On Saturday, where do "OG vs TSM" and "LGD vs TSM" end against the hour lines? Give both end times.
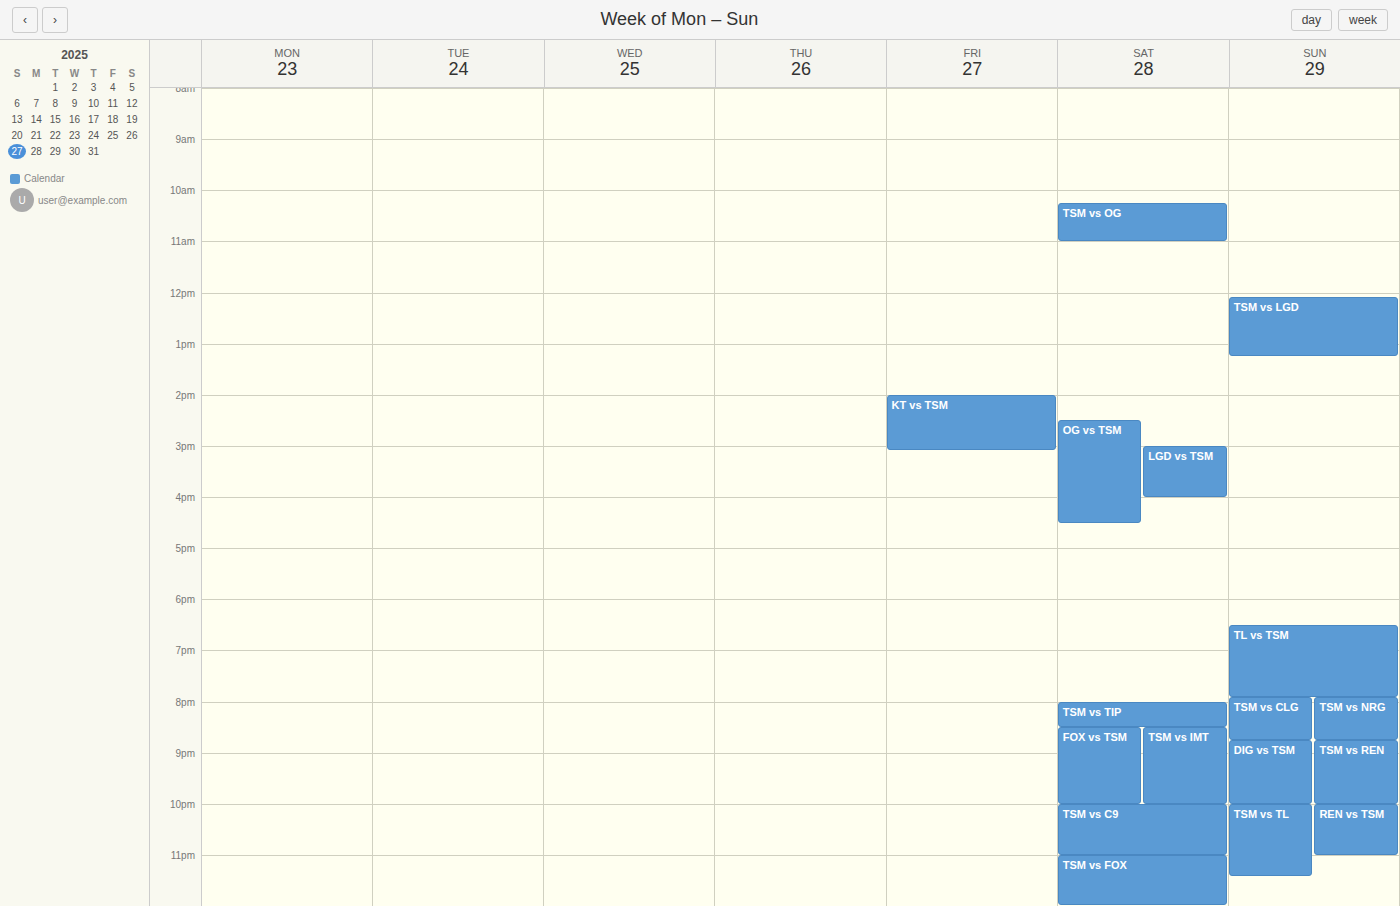
"OG vs TSM": 4:30 PM, halfway between the 4 PM and 5 PM lines. "LGD vs TSM": 4:00 PM, exactly on the 4 PM line.